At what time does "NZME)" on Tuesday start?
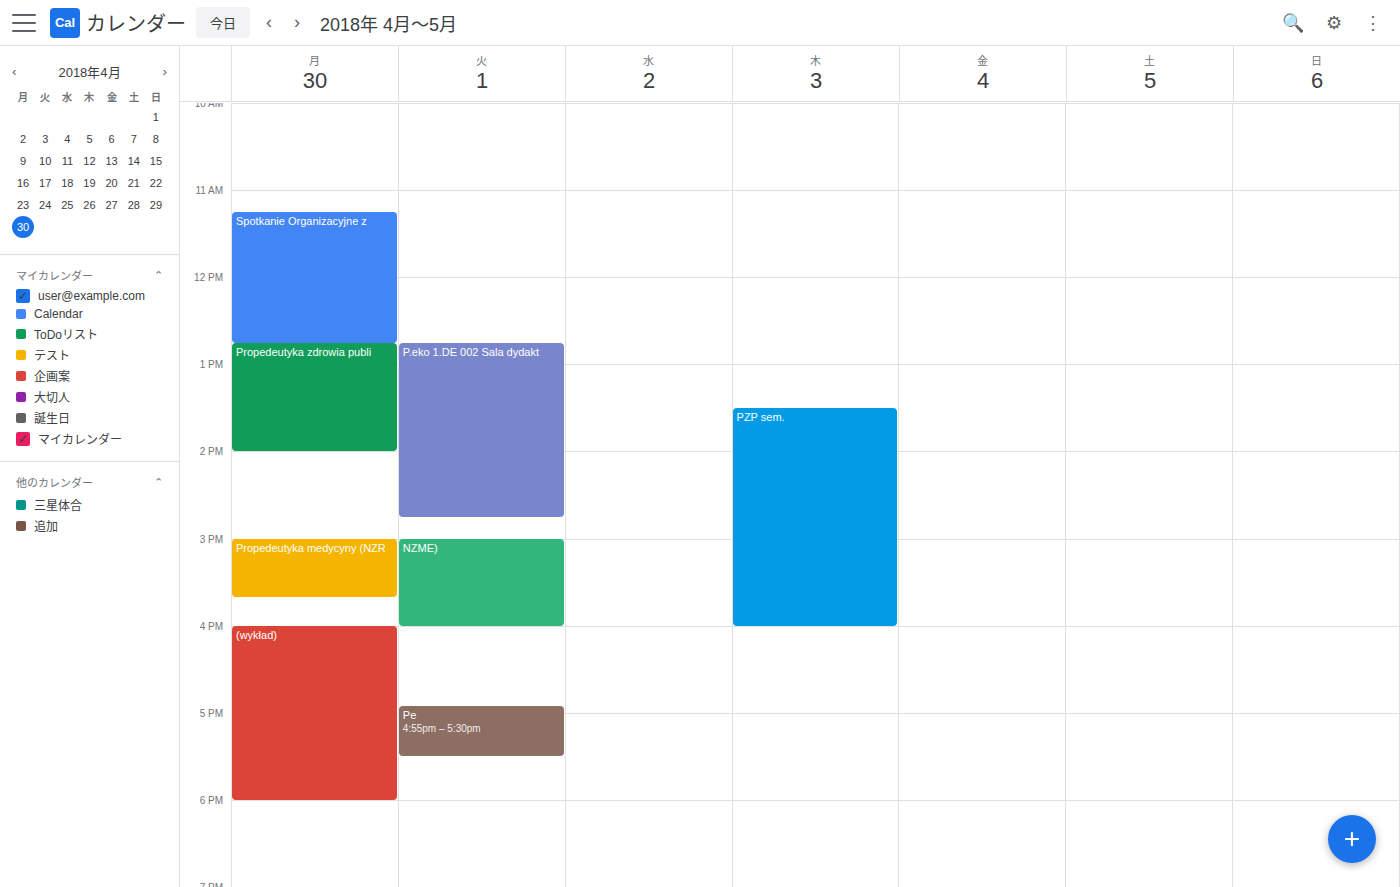
3:00 PM